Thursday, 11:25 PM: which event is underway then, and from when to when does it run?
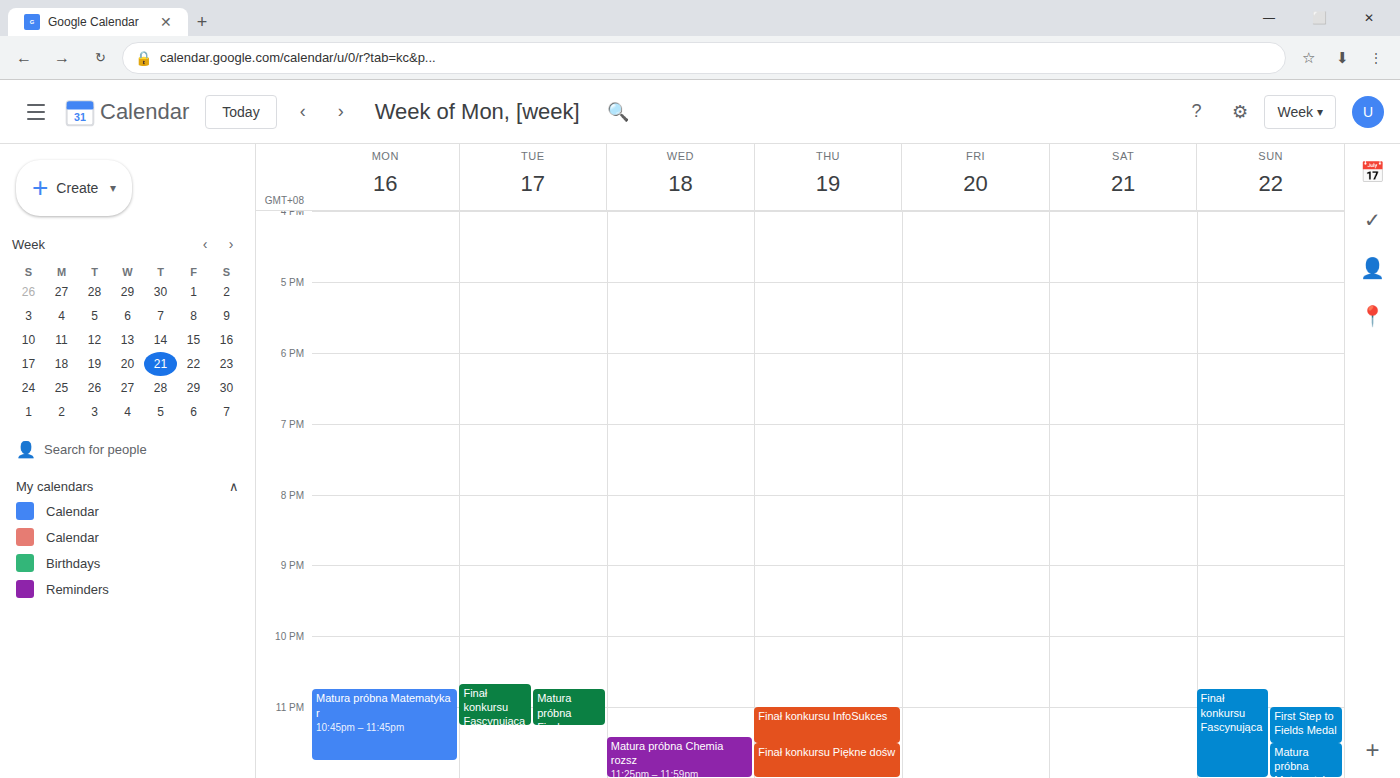
"Finał konkursu InfoSukces", 11:00 PM to 11:30 PM